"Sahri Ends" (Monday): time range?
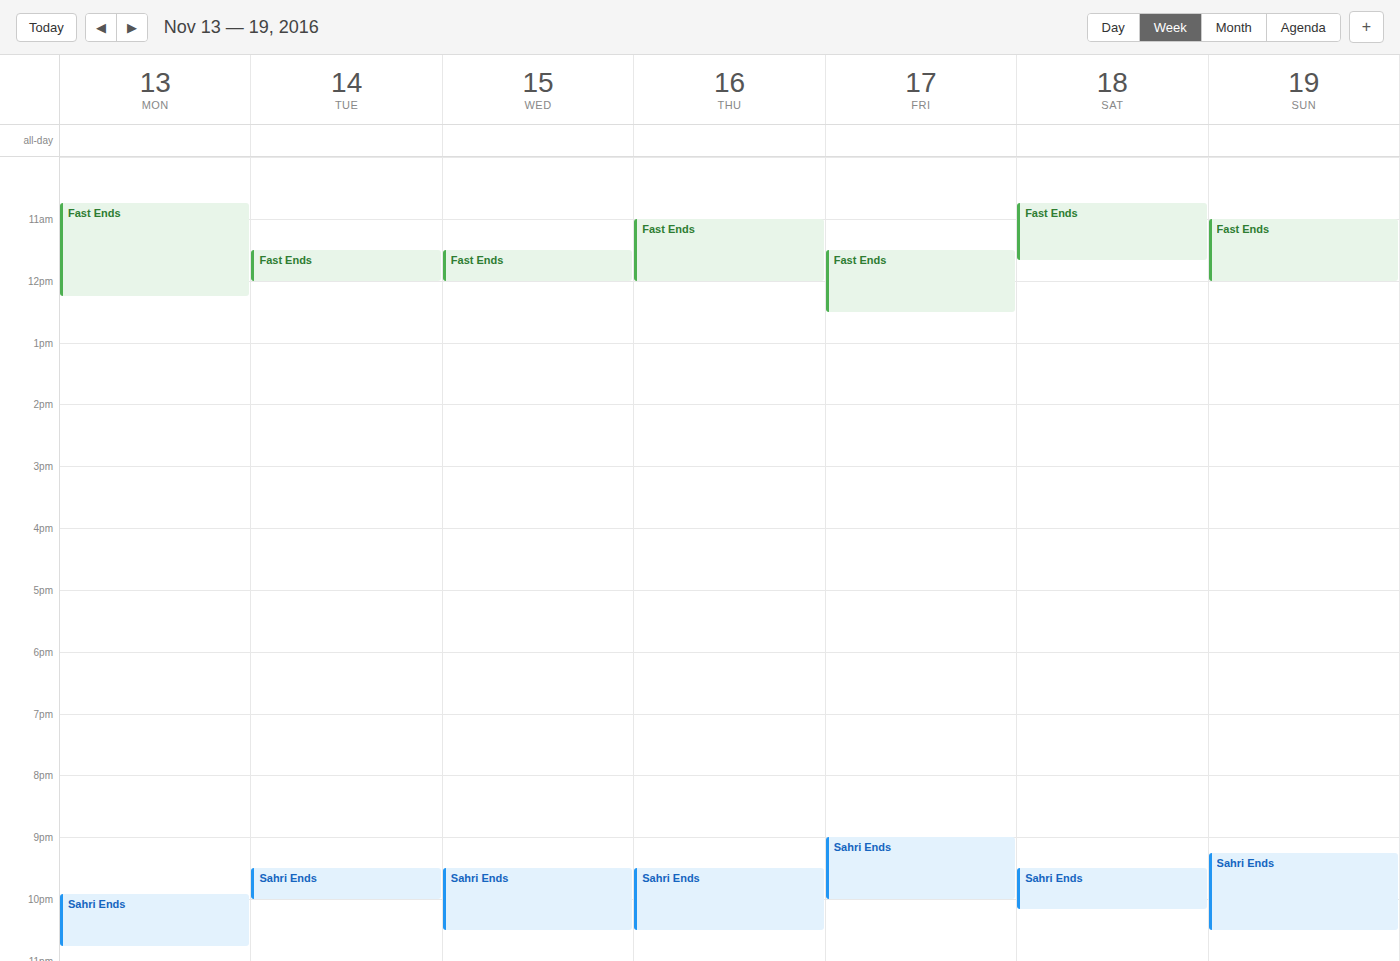
21:55 to 22:45